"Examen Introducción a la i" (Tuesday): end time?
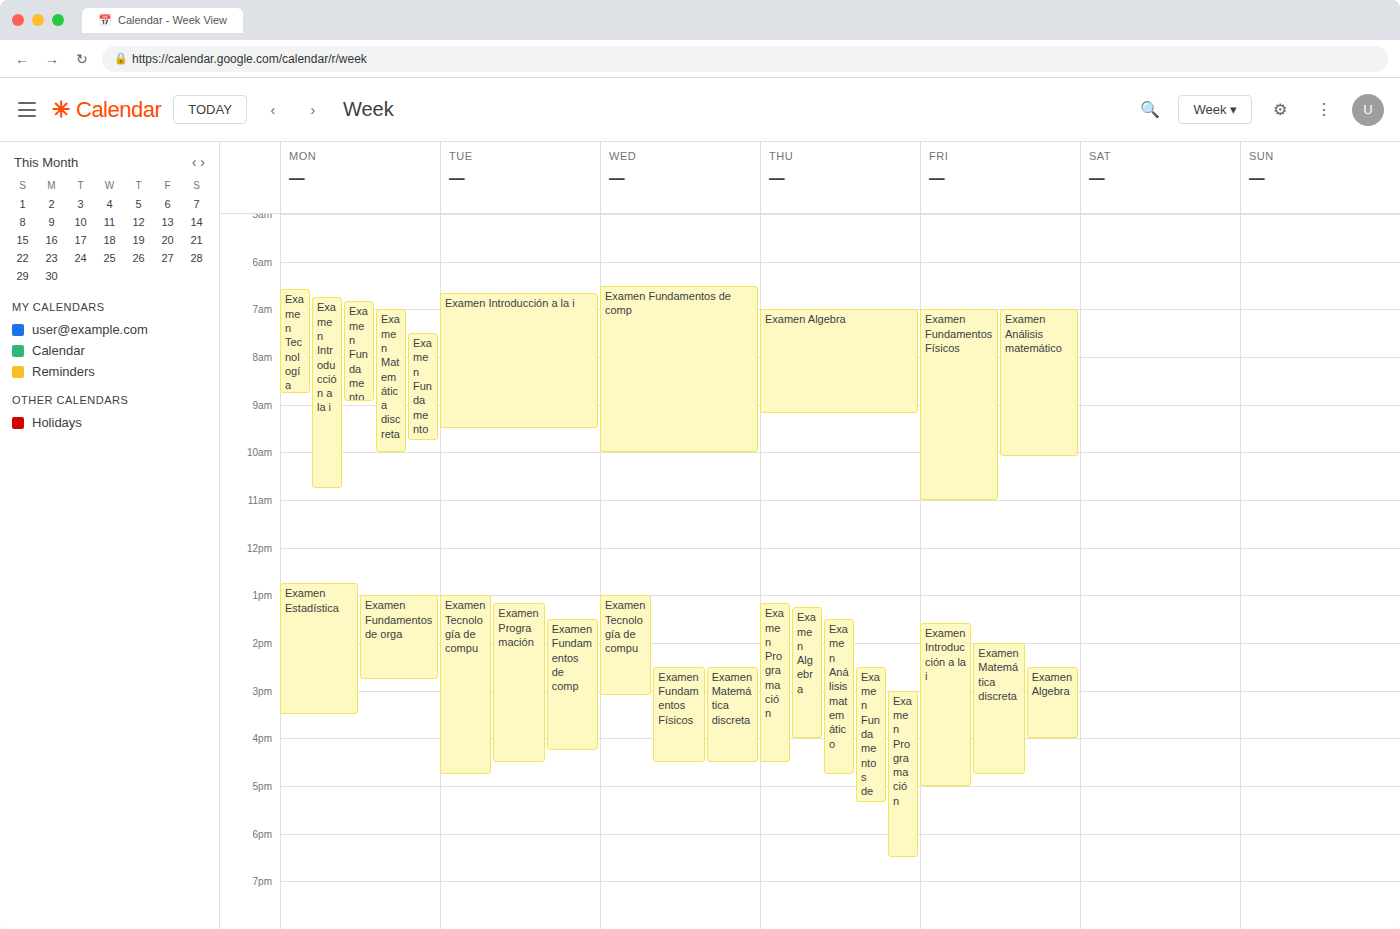
9:30 AM